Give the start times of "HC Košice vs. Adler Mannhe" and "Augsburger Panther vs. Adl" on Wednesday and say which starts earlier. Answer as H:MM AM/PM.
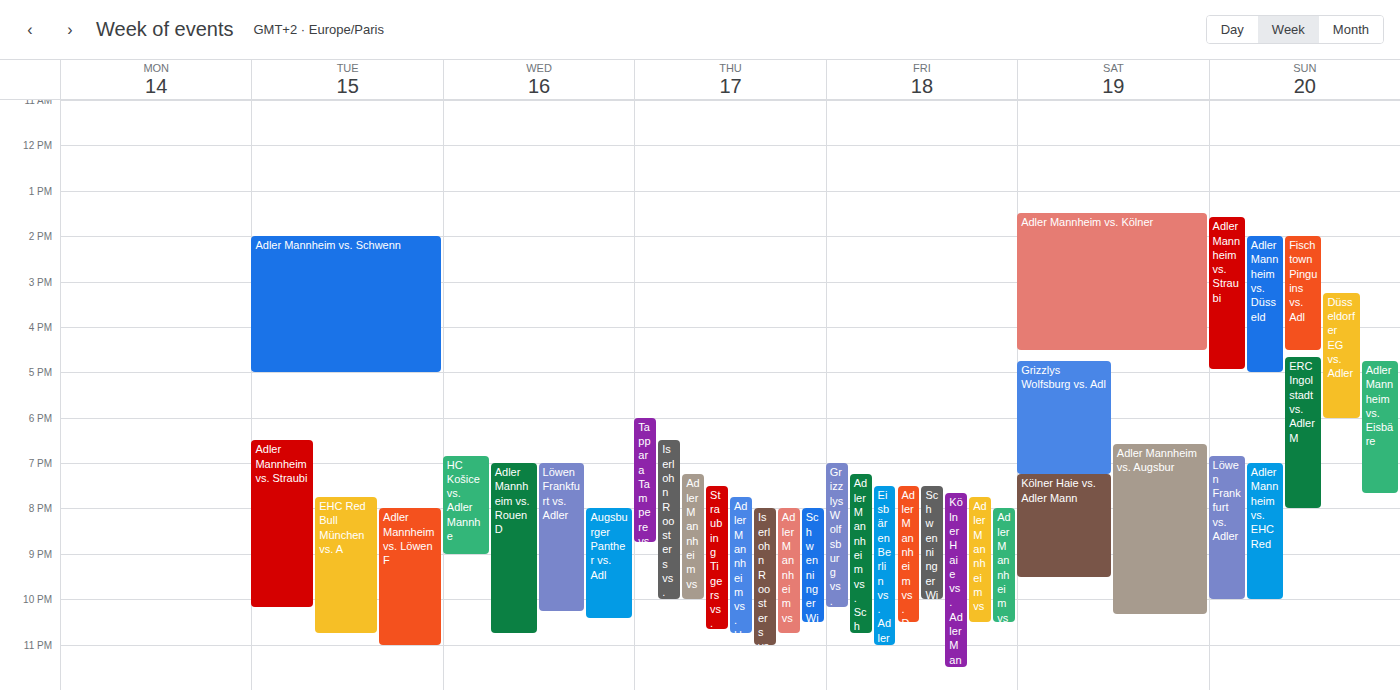
"HC Košice vs. Adler Mannhe" 6:50 PM; "Augsburger Panther vs. Adl" 8:00 PM.